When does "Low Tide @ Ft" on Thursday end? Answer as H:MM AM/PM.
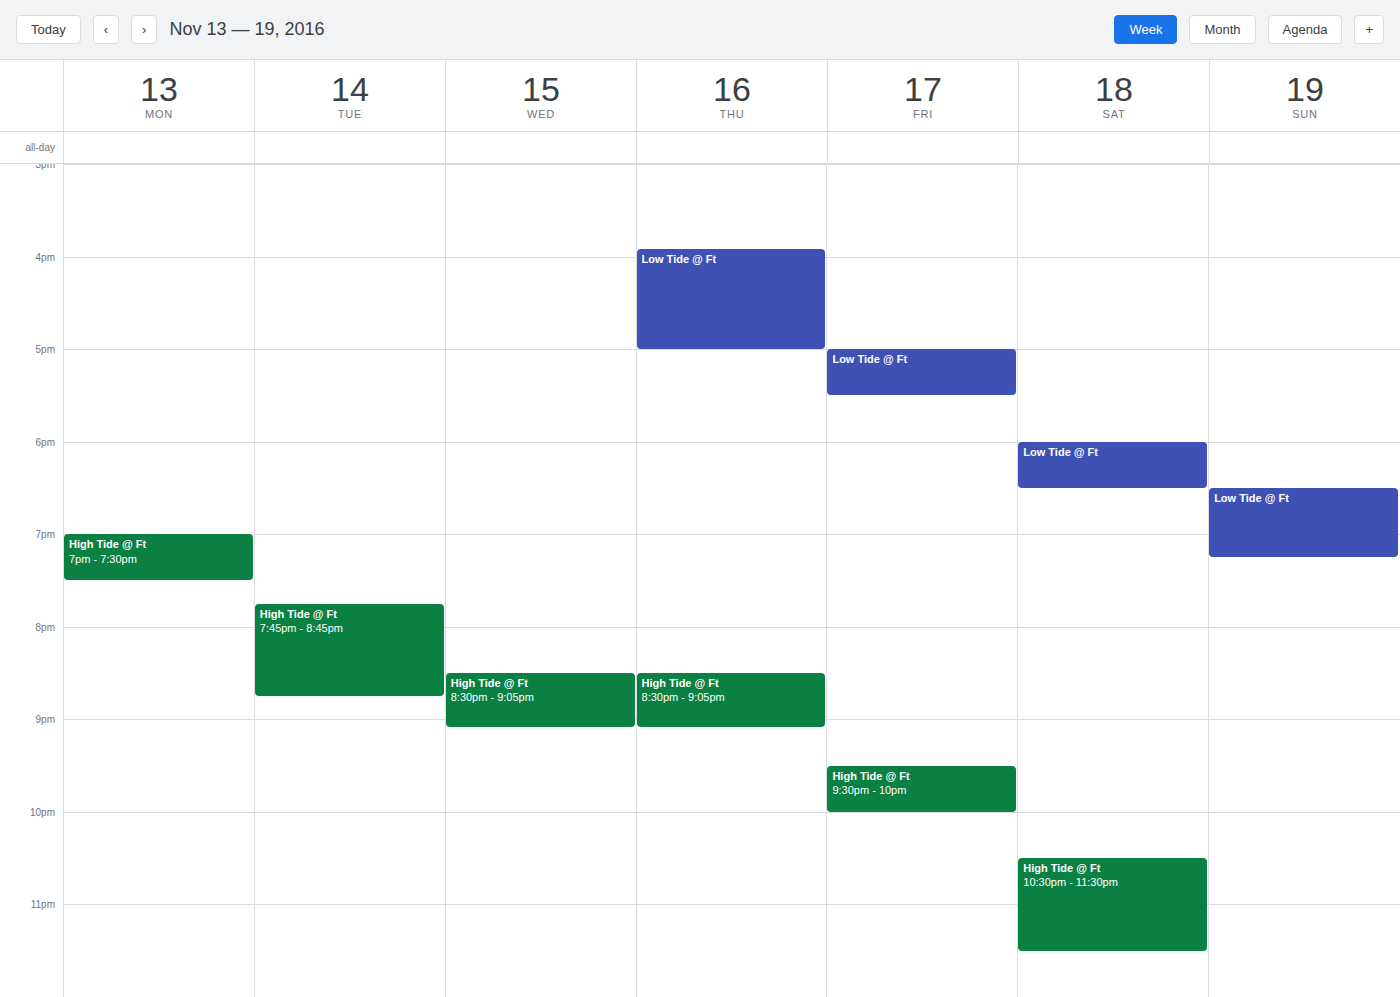
5:00 PM